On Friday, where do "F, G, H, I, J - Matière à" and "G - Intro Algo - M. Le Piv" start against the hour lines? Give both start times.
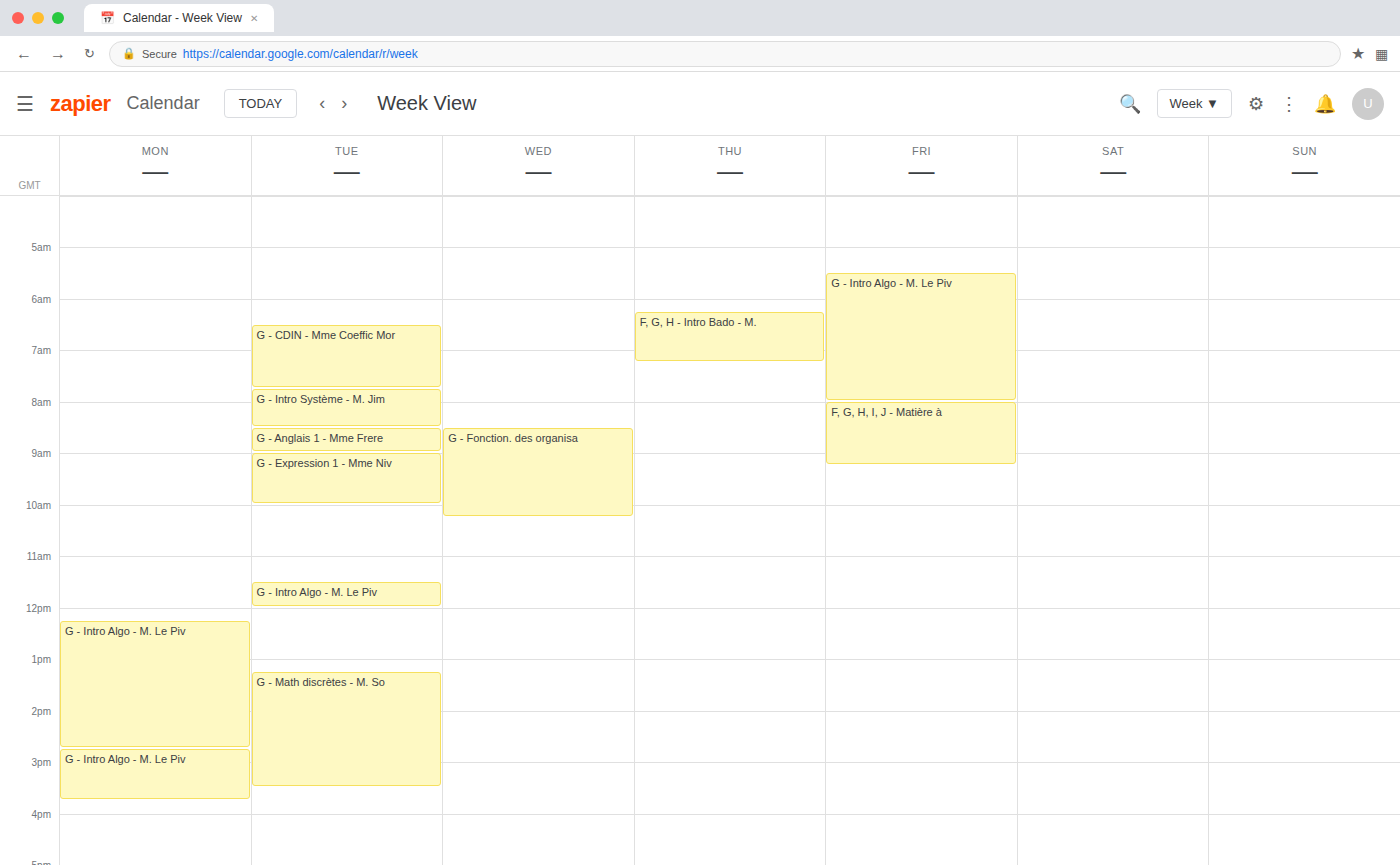
"F, G, H, I, J - Matière à": 8:00 AM, exactly on the 8 AM line. "G - Intro Algo - M. Le Piv": 5:30 AM, halfway between the 5 AM and 6 AM lines.